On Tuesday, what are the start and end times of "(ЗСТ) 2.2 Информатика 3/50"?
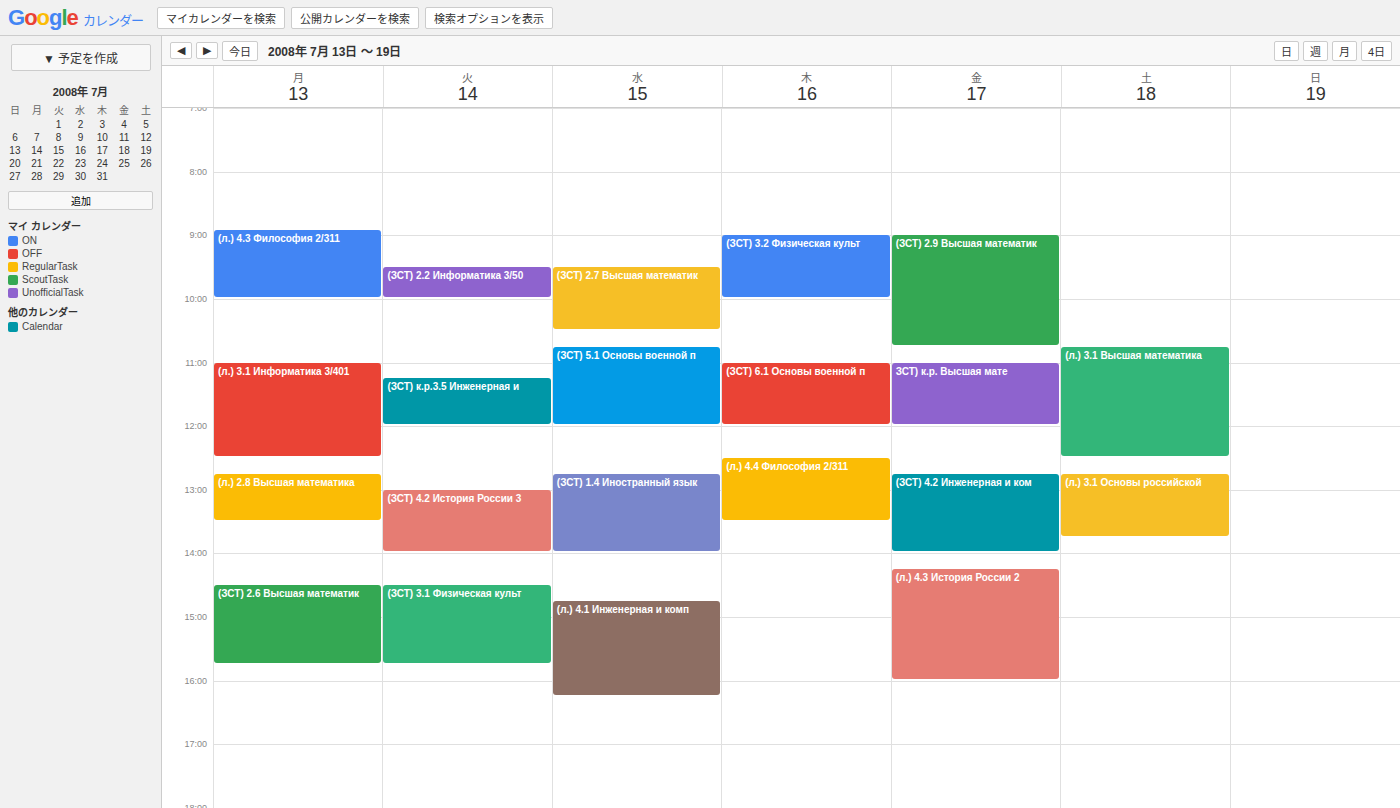
9:30 AM to 10:00 AM